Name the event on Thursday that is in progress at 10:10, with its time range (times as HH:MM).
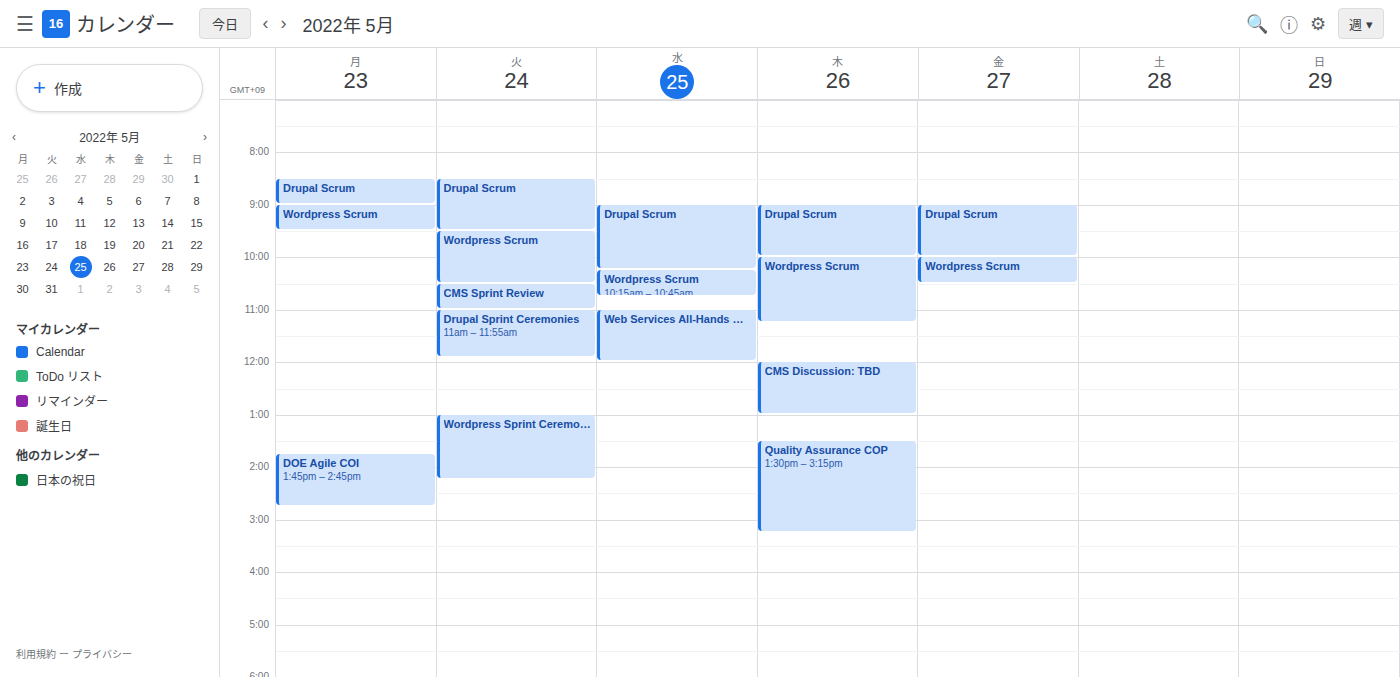
"Wordpress Scrum", 10:00 to 11:15